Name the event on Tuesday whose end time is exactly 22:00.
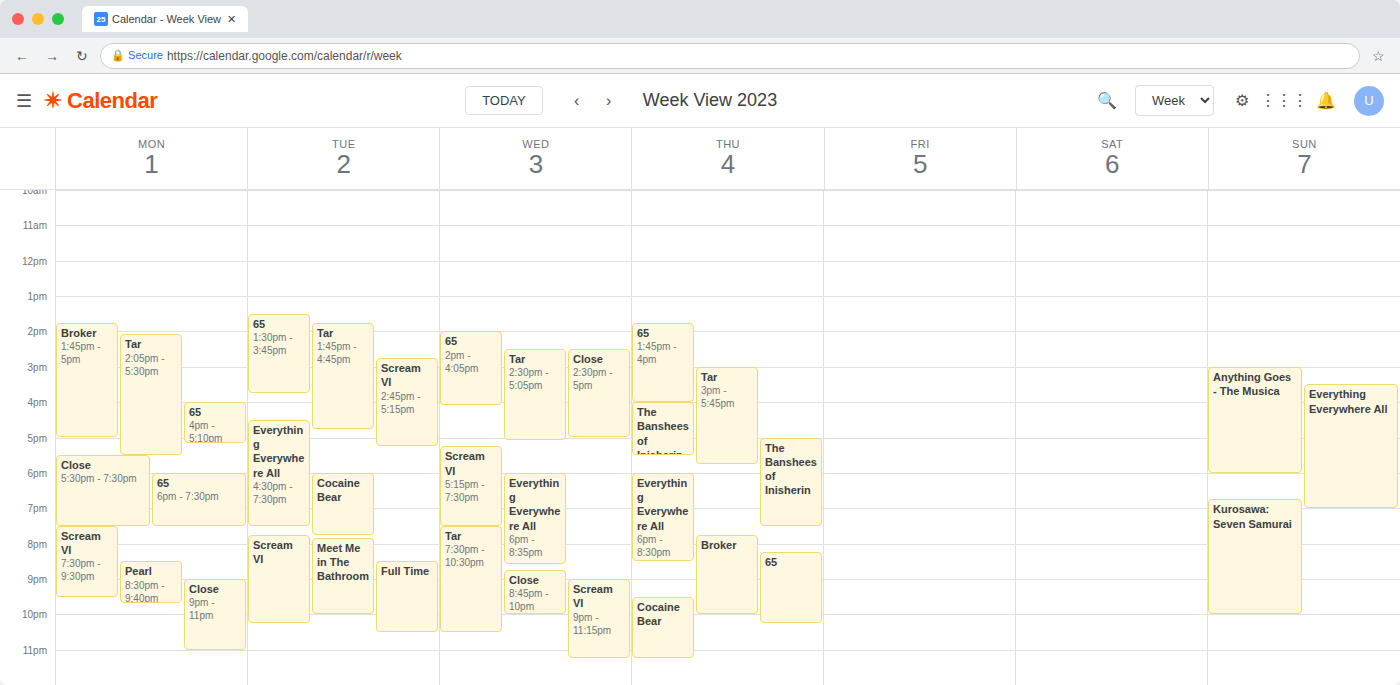
"Meet Me in The Bathroom"